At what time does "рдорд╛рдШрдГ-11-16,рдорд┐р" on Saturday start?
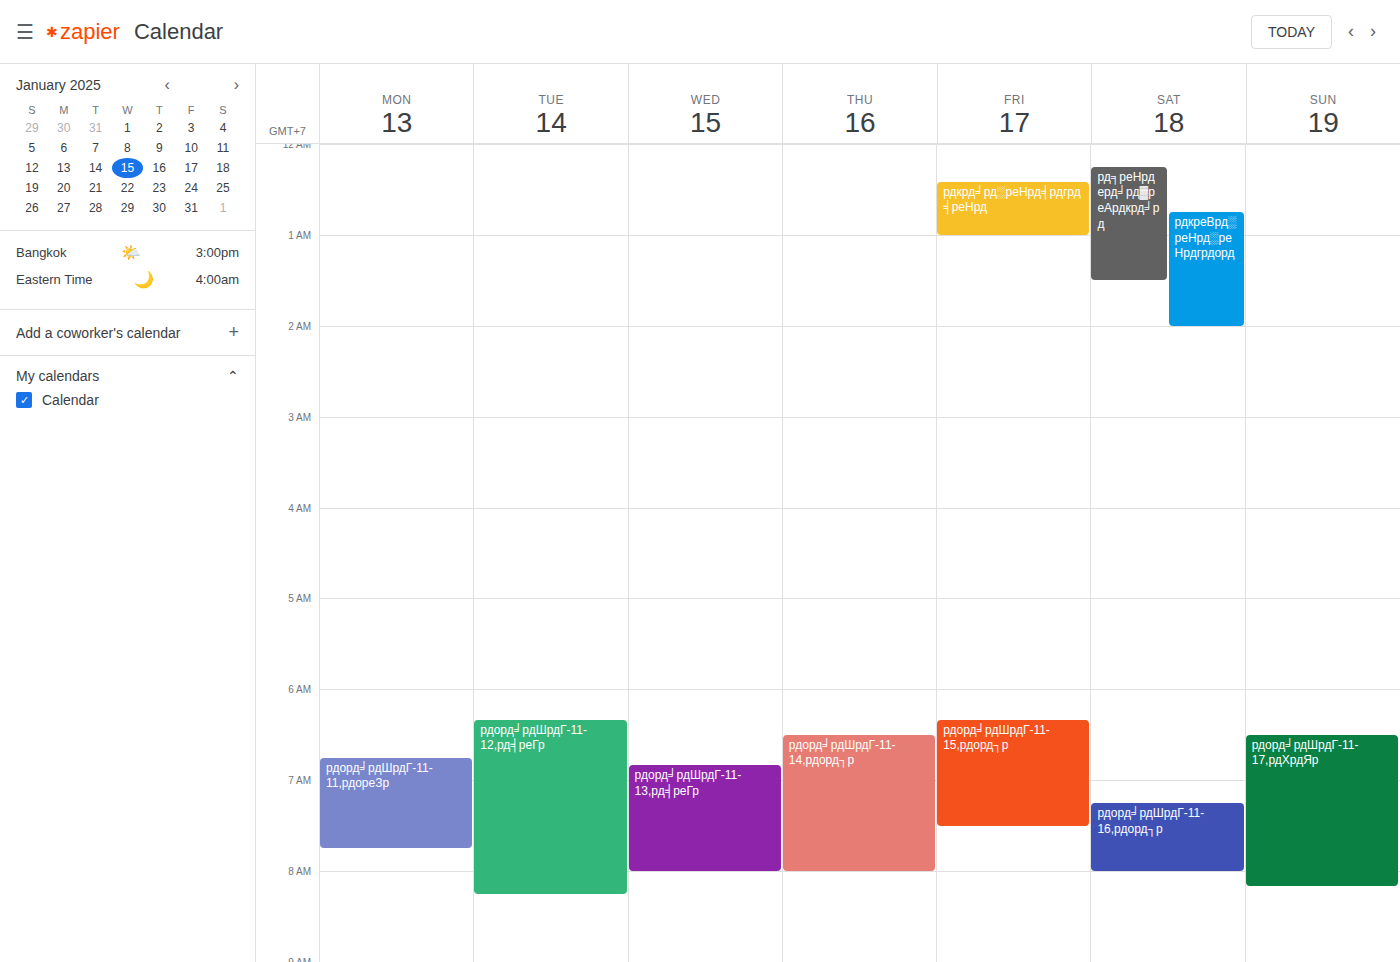
7:15 AM